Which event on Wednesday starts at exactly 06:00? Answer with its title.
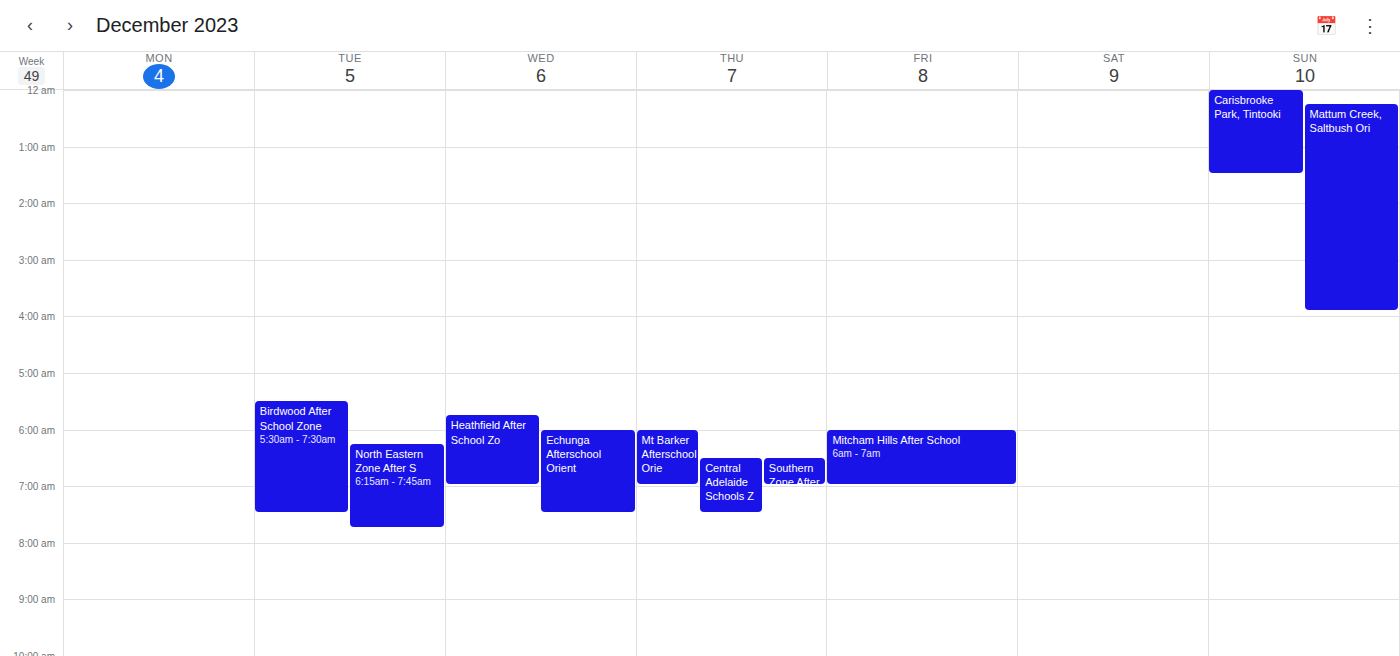
"Echunga Afterschool Orient"